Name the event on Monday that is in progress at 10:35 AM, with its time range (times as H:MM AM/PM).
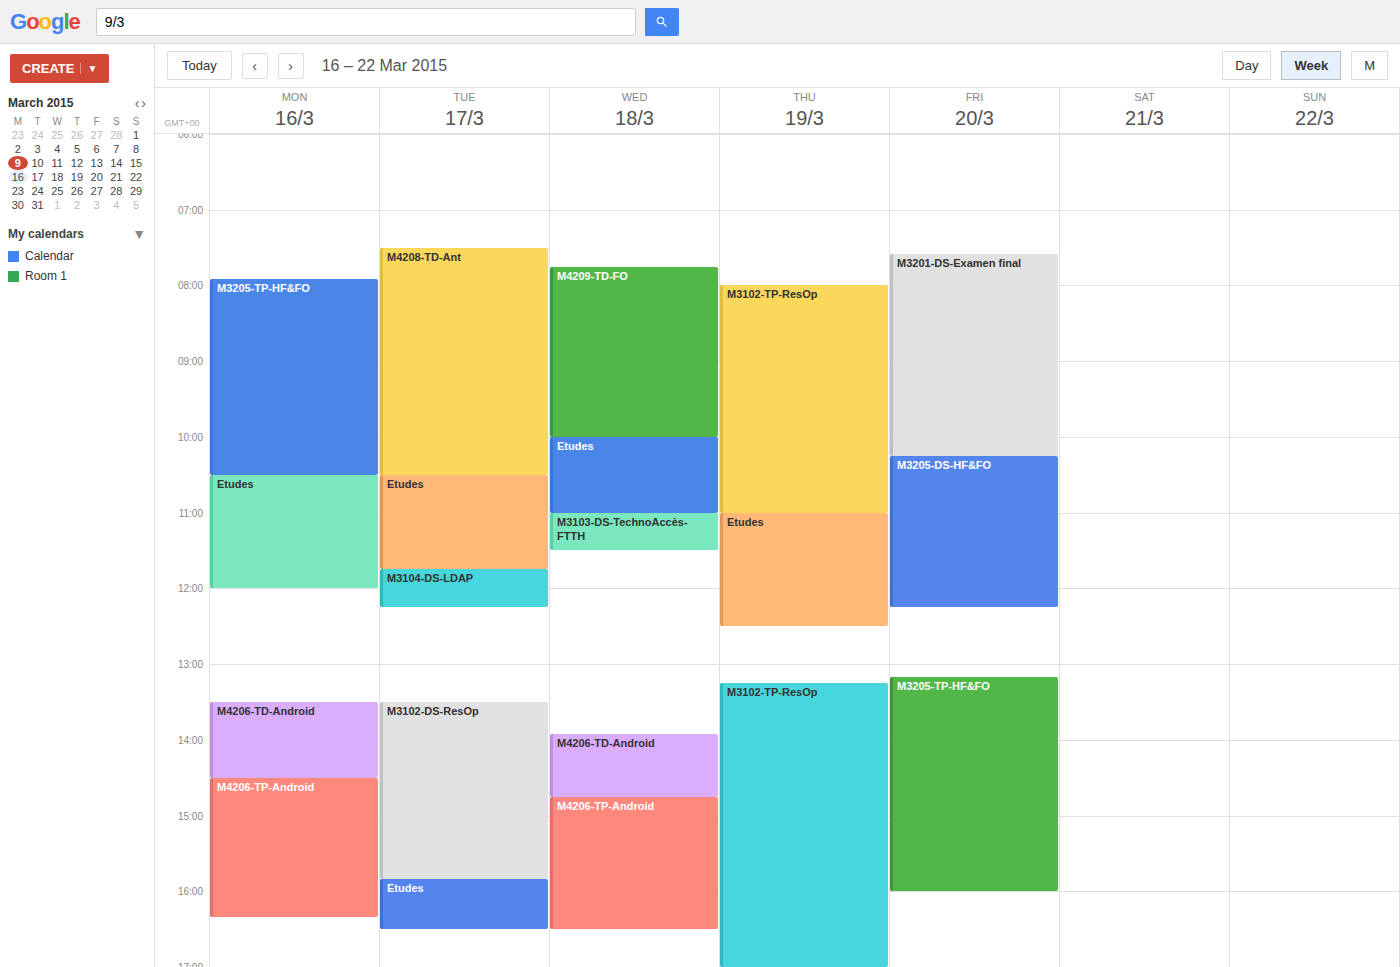
"Etudes", 10:30 AM to 12:00 PM